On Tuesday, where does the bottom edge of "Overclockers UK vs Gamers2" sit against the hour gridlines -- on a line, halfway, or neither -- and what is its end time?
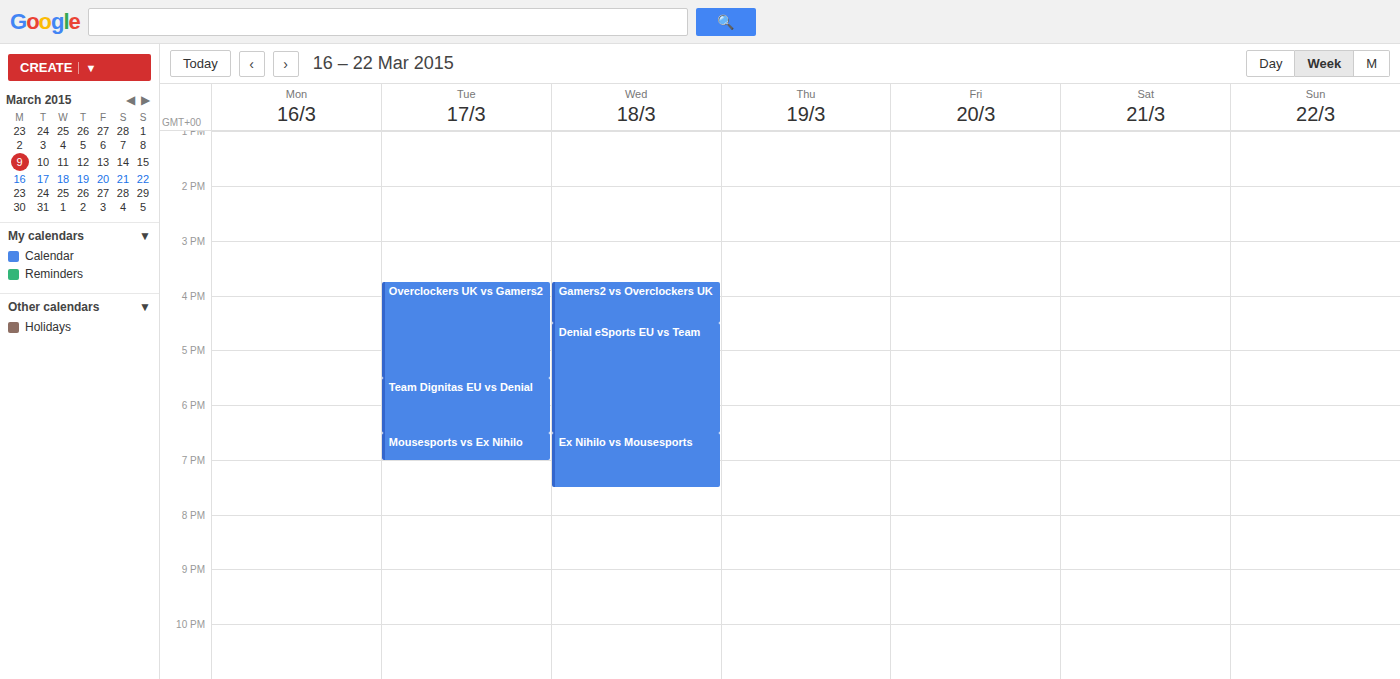
5:30 PM -- halfway between the 5 PM and 6 PM lines.